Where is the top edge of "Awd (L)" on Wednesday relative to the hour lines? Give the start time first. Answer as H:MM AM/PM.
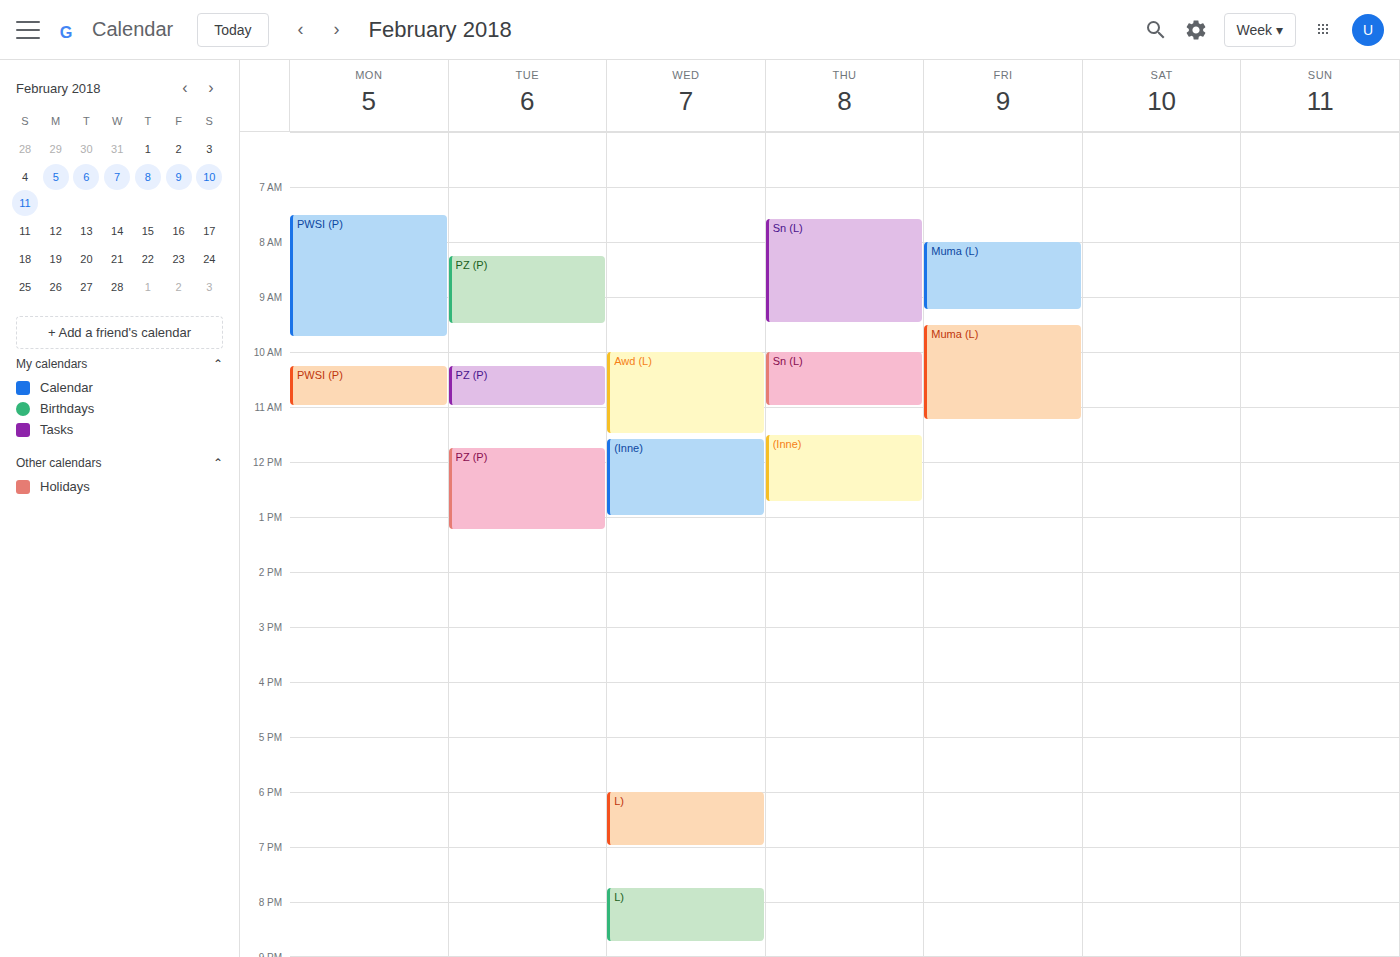
10:00 AM -- exactly on the 10 AM line.